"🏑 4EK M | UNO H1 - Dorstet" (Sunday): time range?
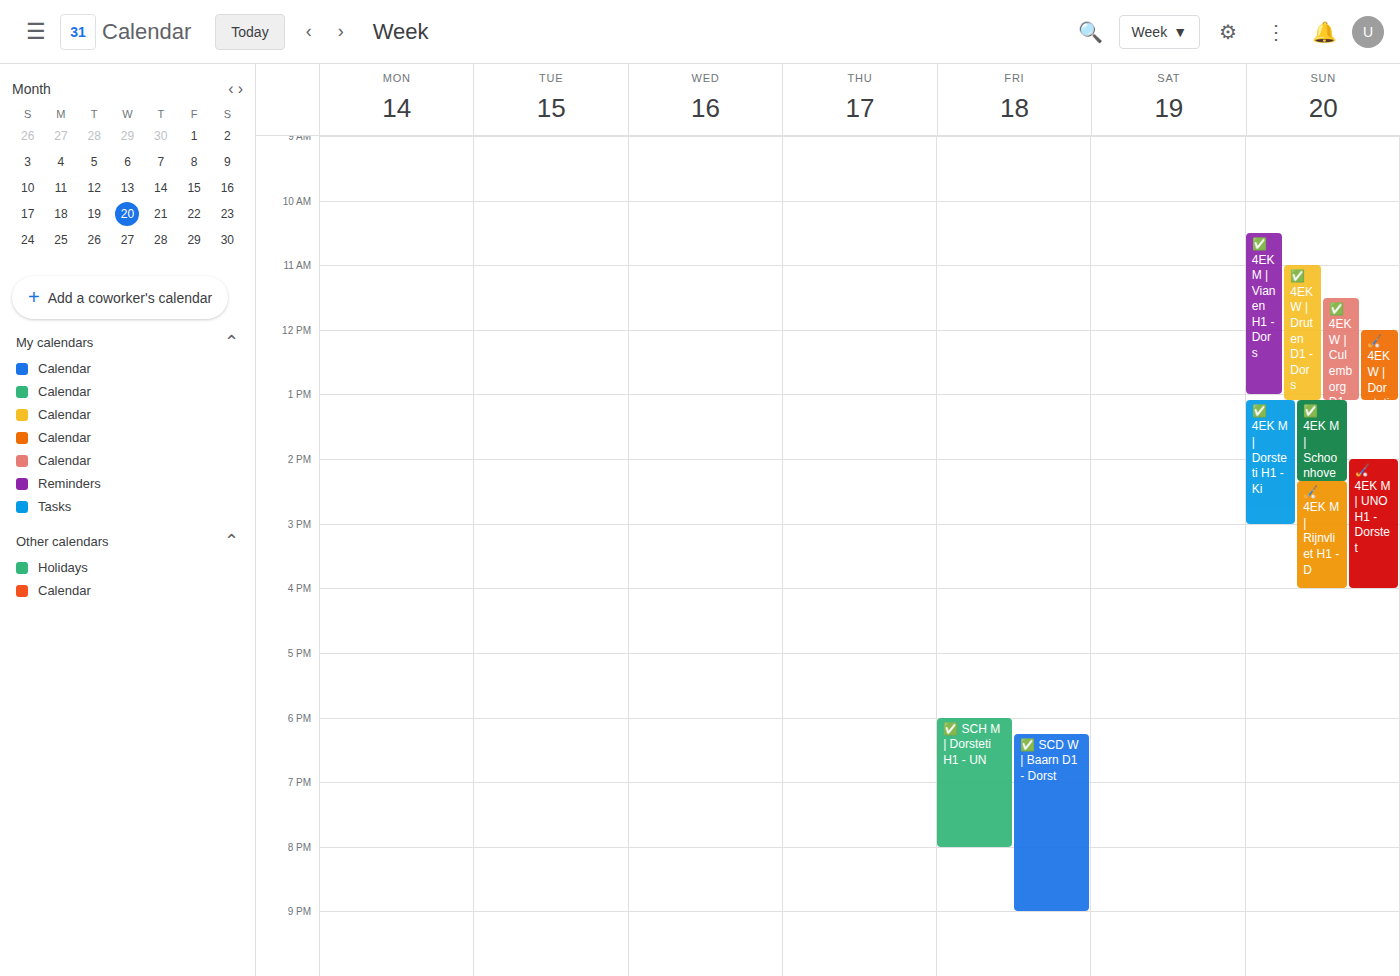
2:00 PM to 4:00 PM